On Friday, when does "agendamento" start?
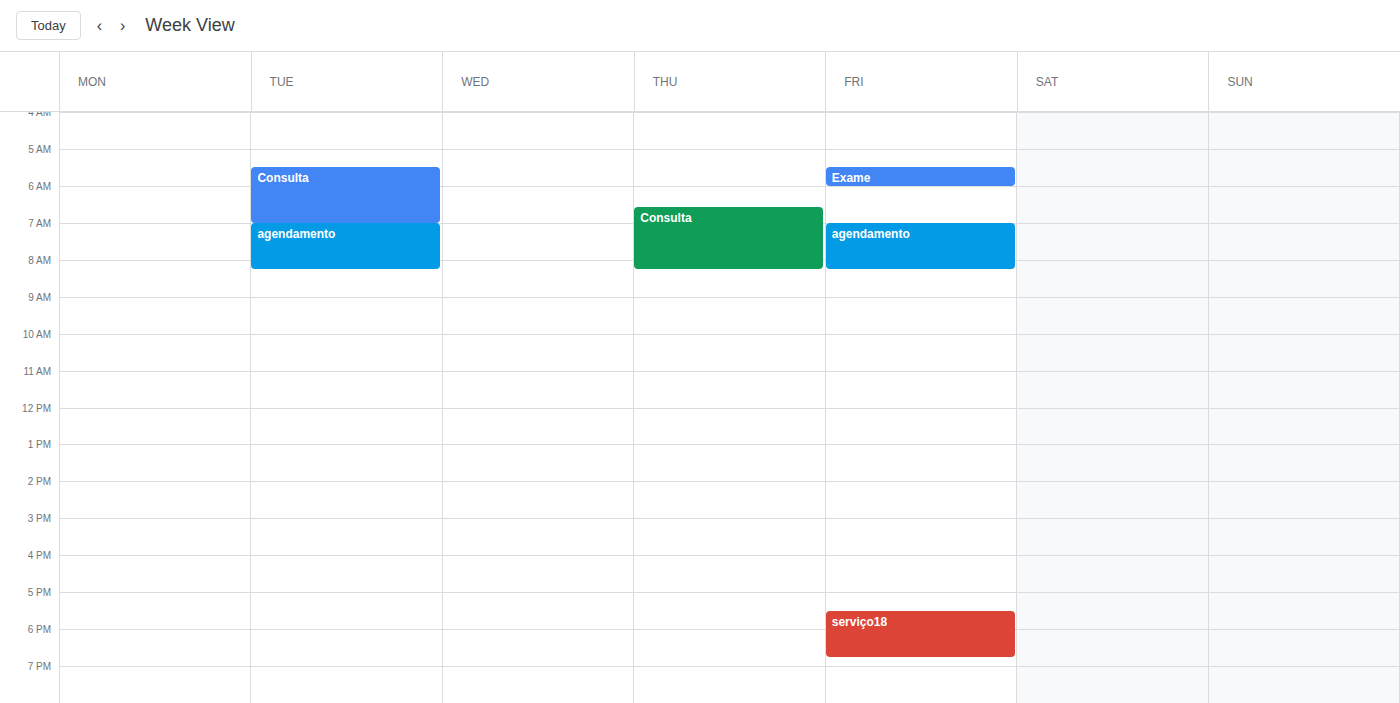
7:00 AM